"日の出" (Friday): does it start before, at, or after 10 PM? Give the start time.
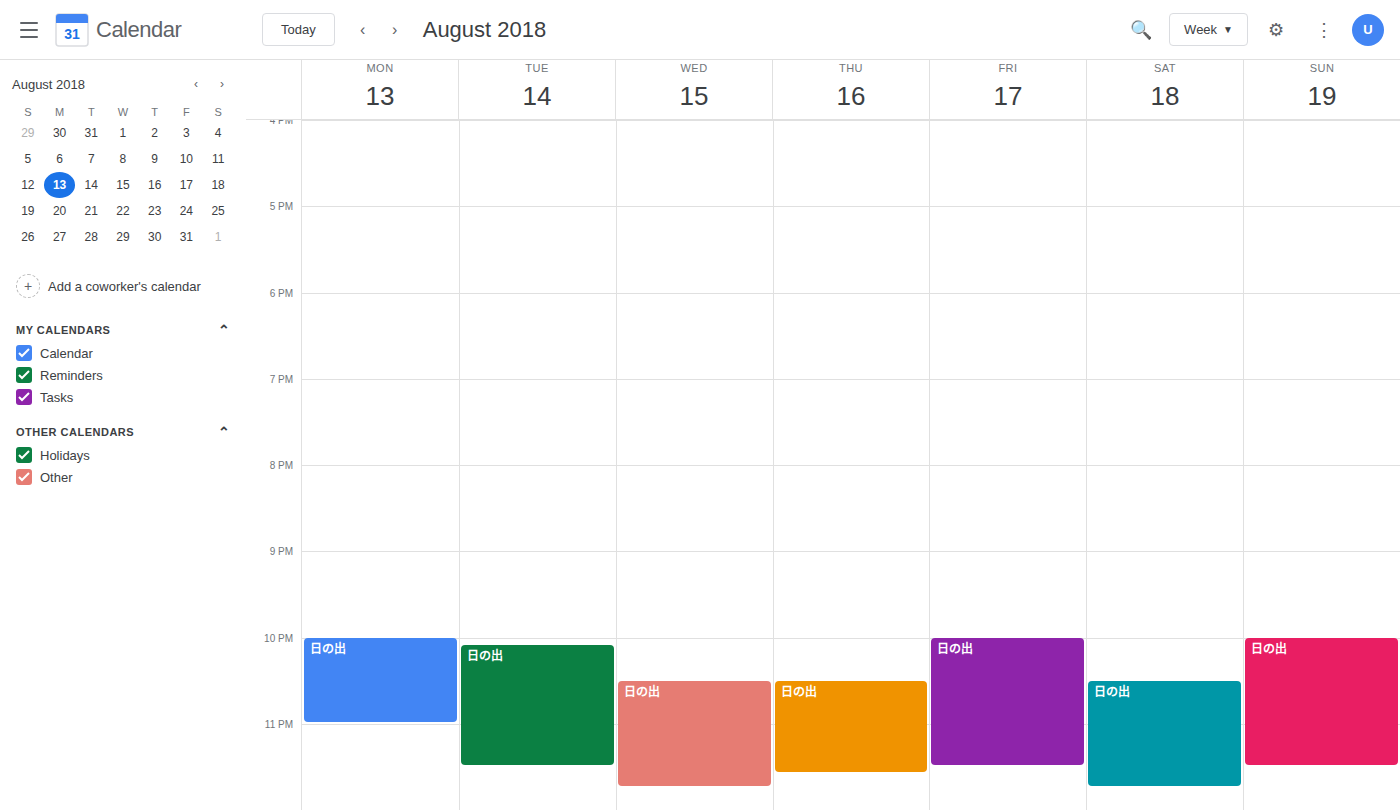
10:00 PM -- exactly at 10 PM, on the 10 PM line.